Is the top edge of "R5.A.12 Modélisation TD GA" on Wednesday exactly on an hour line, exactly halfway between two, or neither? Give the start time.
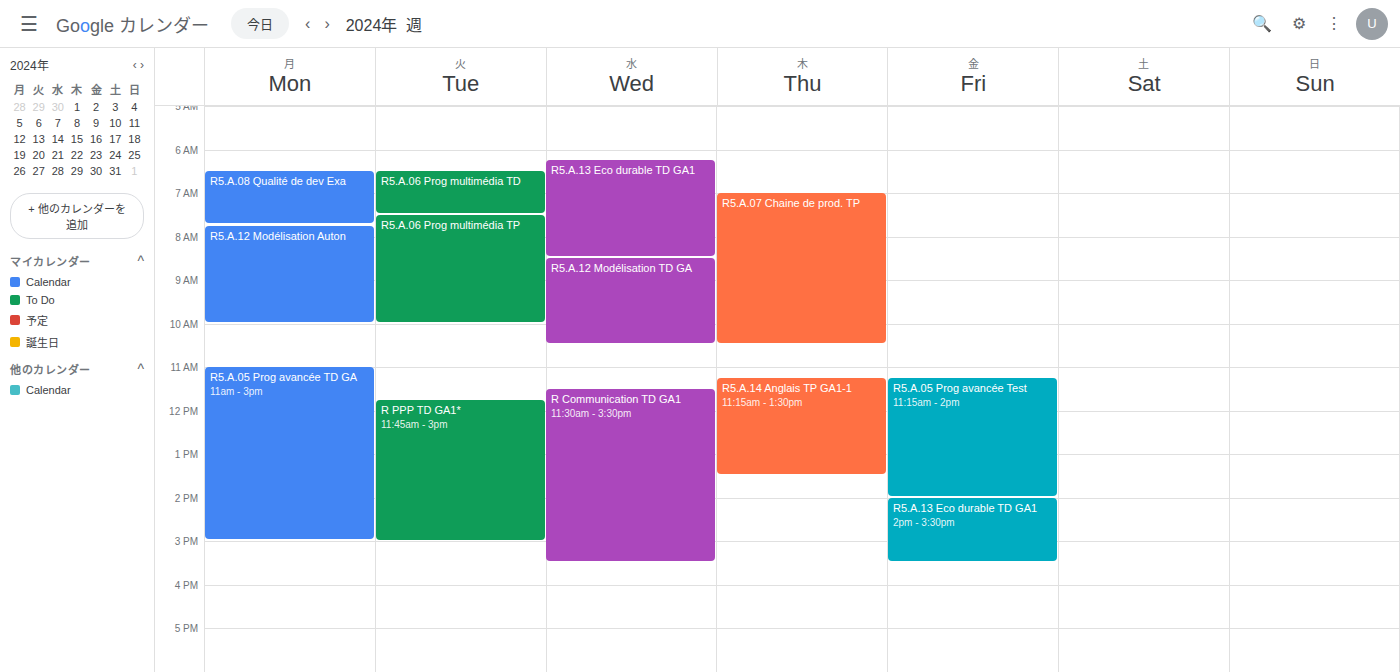
8:30 AM -- halfway between the 8 AM and 9 AM lines.